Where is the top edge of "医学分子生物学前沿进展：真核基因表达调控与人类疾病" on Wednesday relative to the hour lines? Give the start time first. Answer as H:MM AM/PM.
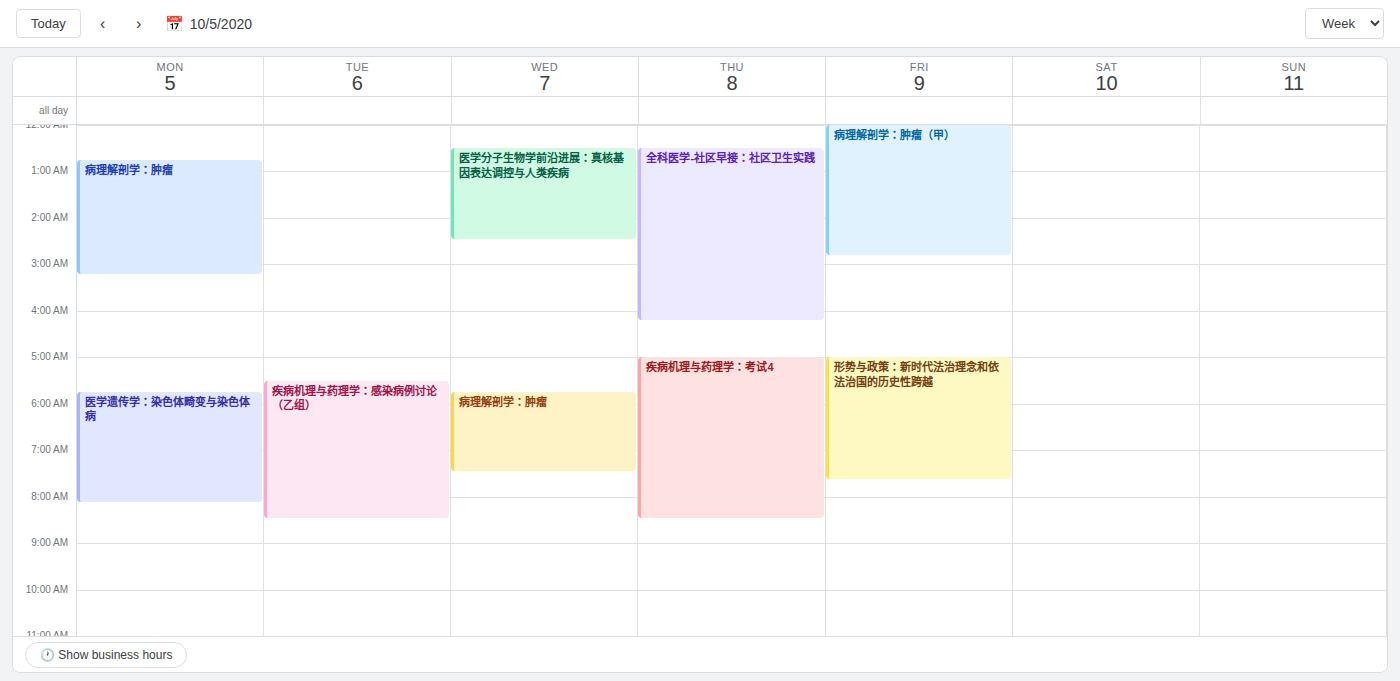
12:30 AM -- halfway between the 12 AM and 1 AM lines.